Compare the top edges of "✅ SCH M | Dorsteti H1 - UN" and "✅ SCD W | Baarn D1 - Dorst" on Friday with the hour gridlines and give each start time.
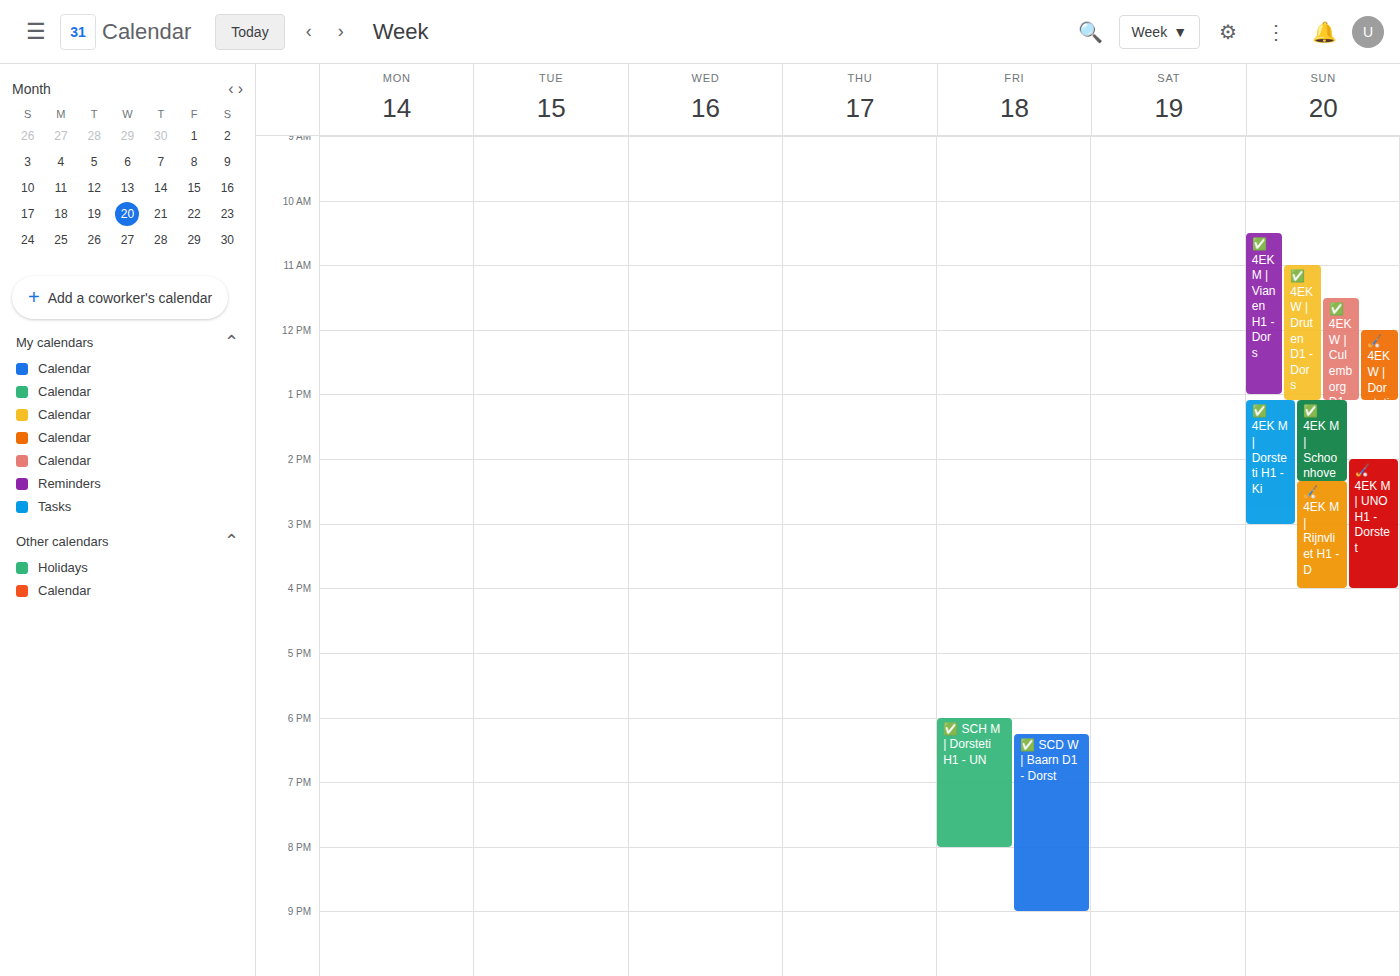
"✅ SCH M | Dorsteti H1 - UN": 6:00 PM, exactly on the 6 PM line. "✅ SCD W | Baarn D1 - Dorst": 6:15 PM, neither: a quarter of the way from the 6 PM line to the 7 PM line.